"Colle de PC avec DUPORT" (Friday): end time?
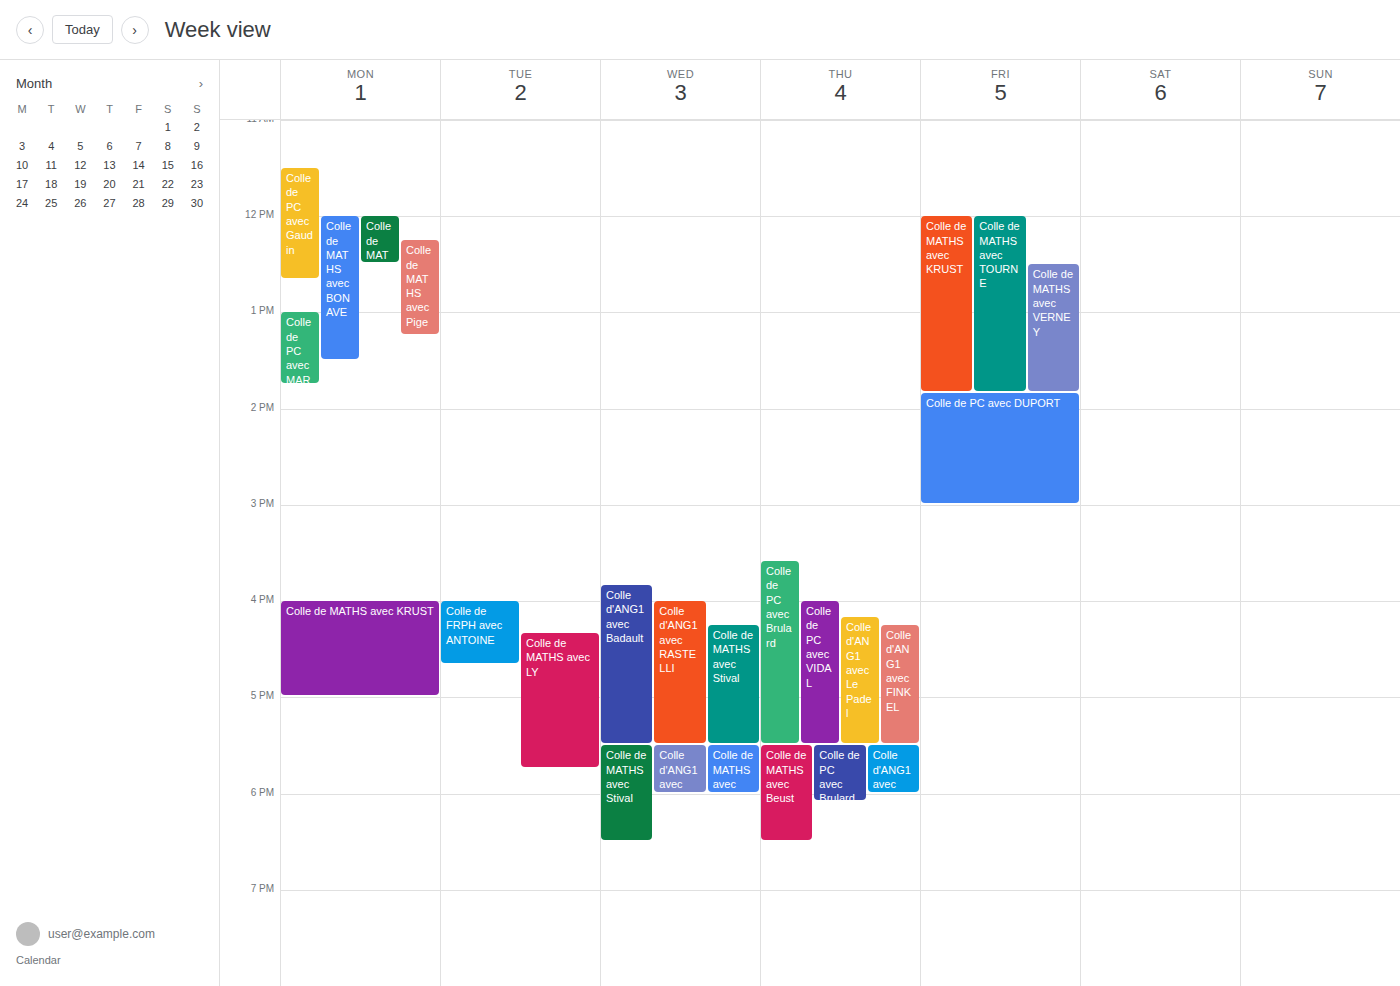
15:00